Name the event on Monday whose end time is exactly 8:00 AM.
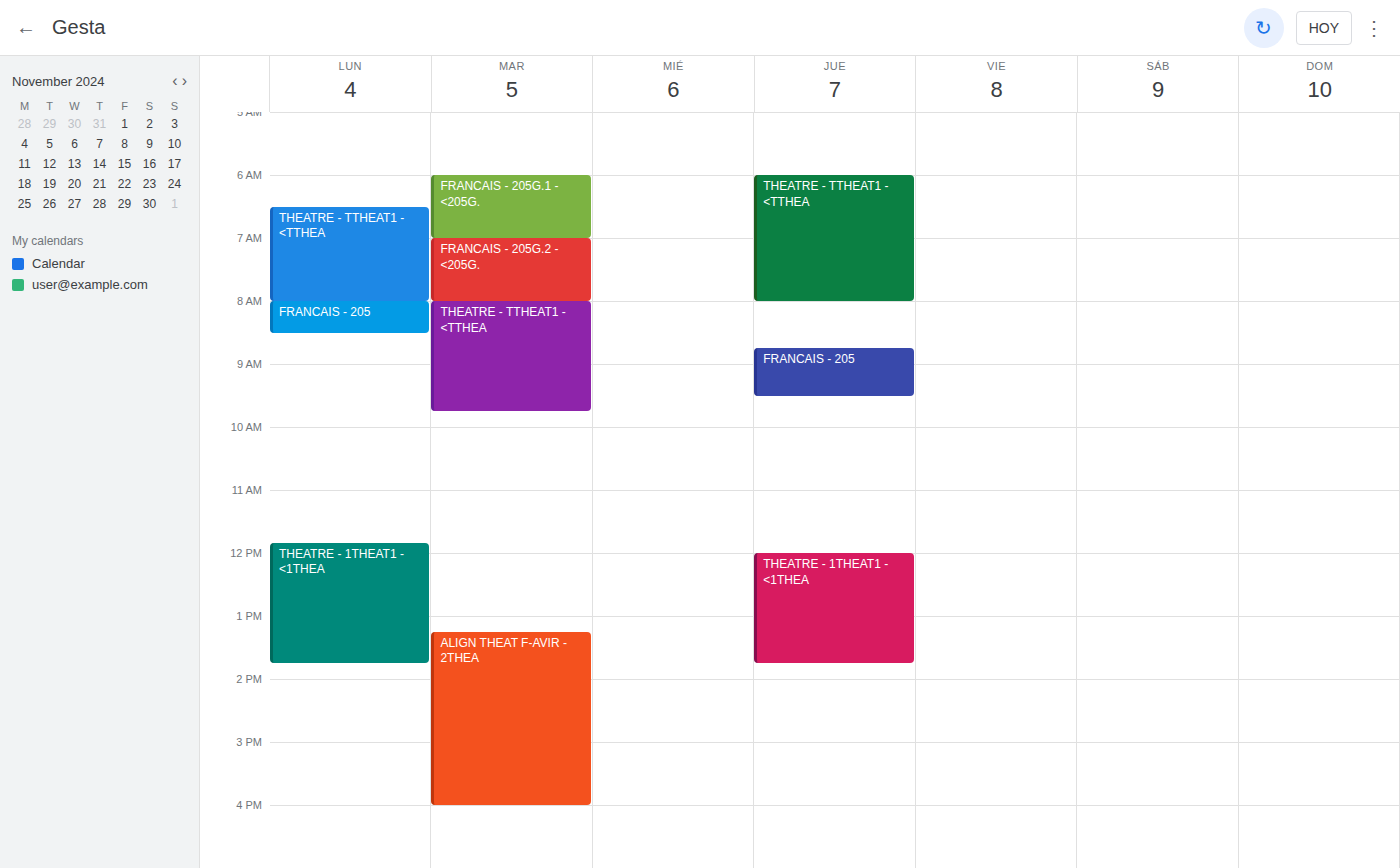
"THEATRE - TTHEAT1 - <TTHEA"